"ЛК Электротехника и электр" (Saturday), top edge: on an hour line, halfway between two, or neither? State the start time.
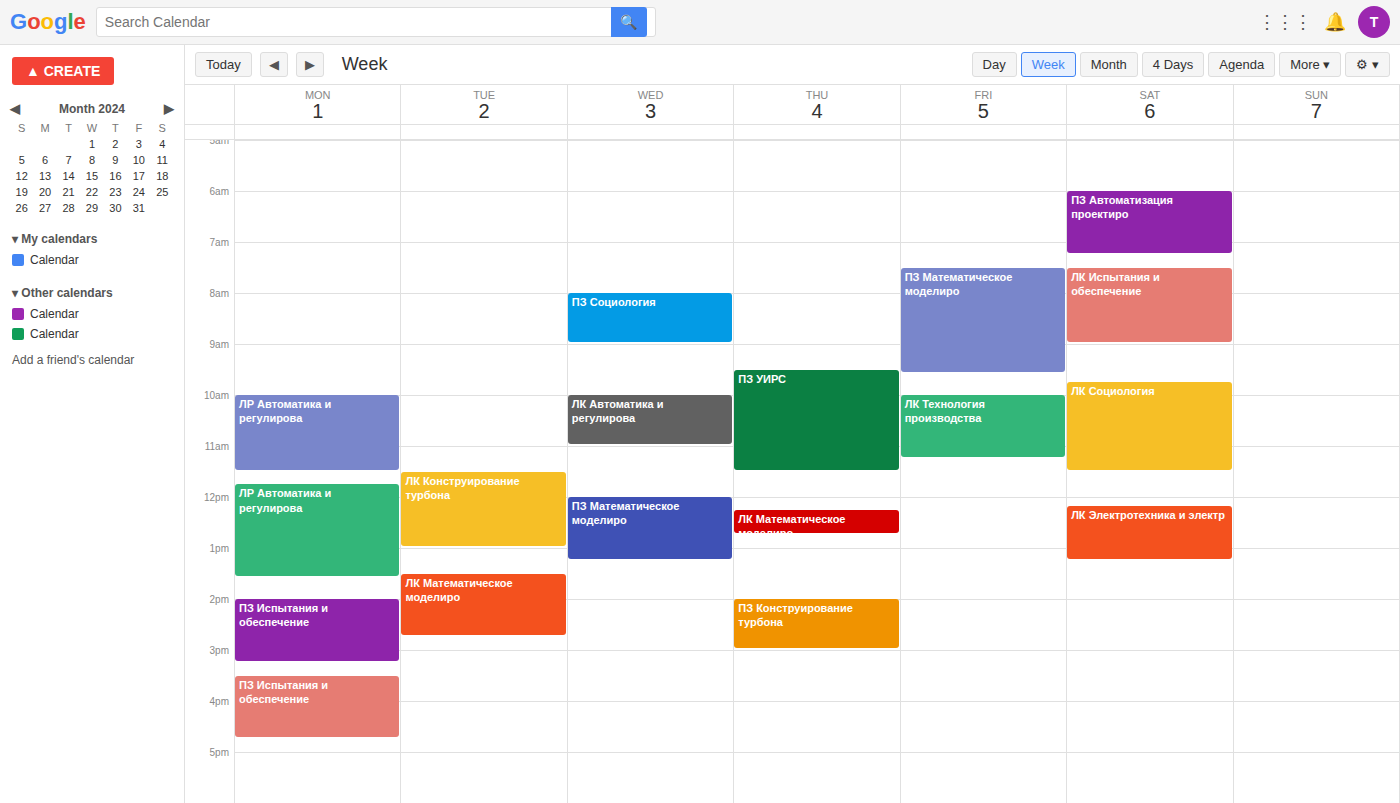
12:10 PM -- neither: 10 minutes below the 12 PM line and 50 minutes above the 1 PM line.